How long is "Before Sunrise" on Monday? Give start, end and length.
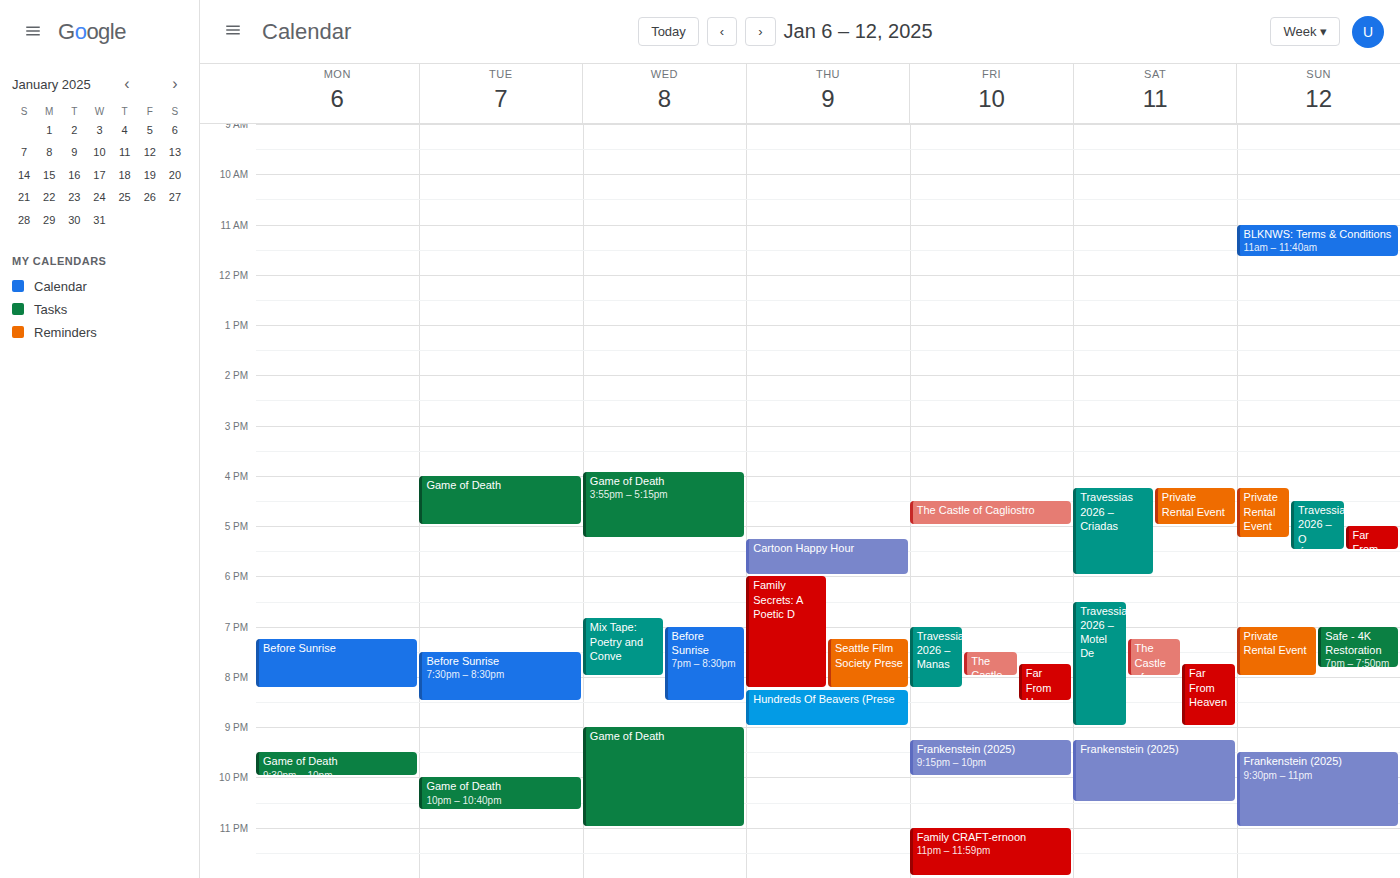
7:15 PM to 8:15 PM, 1 hour